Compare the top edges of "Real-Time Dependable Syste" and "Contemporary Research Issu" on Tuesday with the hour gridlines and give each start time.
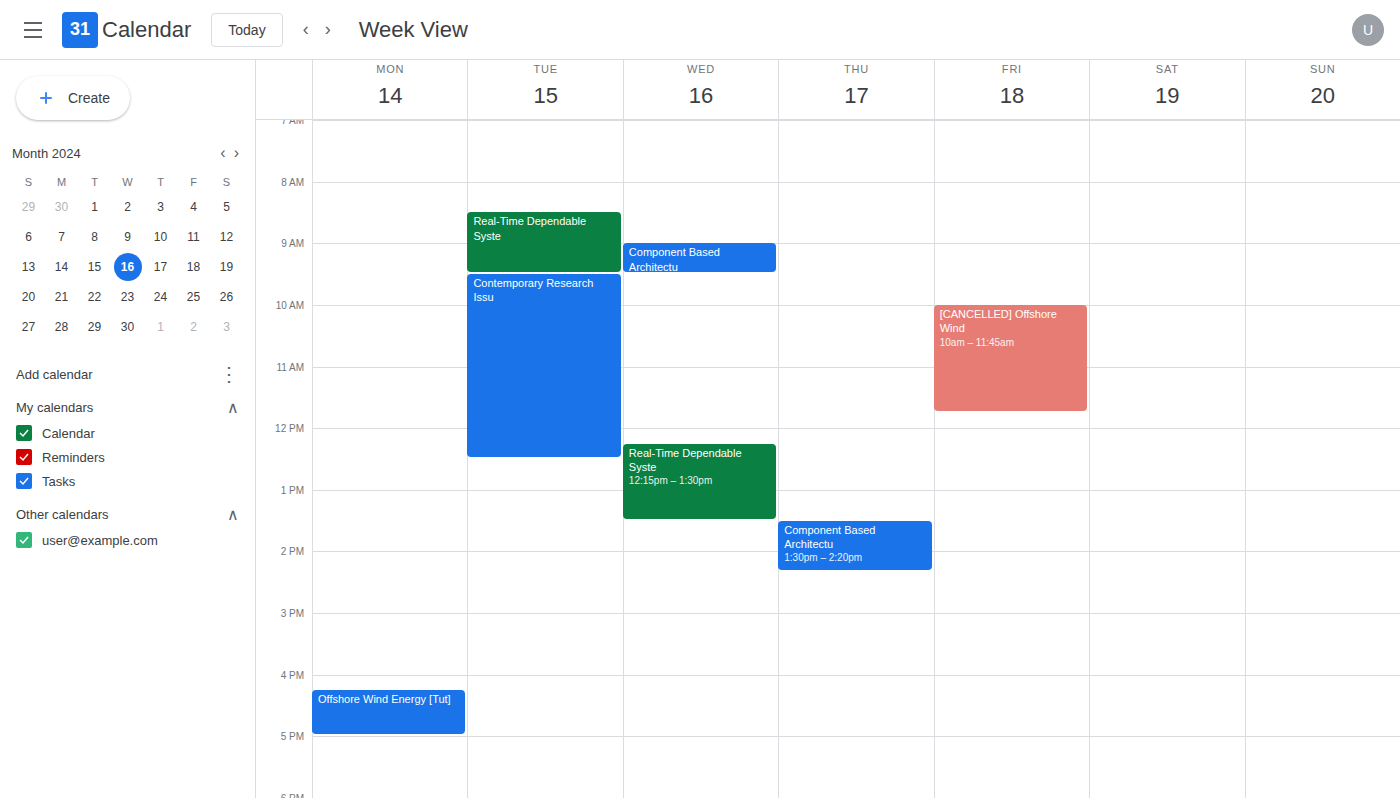
"Real-Time Dependable Syste": 8:30 AM, halfway between the 8 AM and 9 AM lines. "Contemporary Research Issu": 9:30 AM, halfway between the 9 AM and 10 AM lines.